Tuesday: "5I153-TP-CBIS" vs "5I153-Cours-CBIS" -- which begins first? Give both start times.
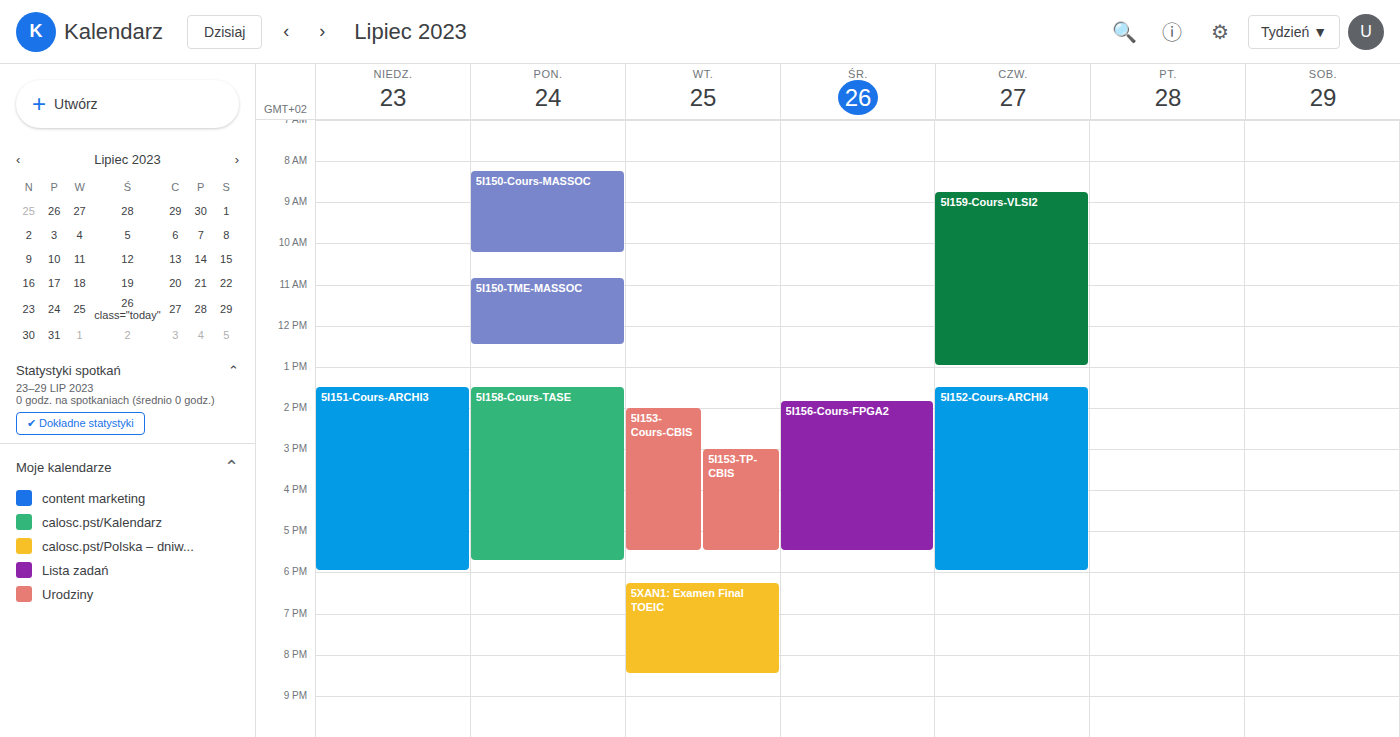
"5I153-Cours-CBIS" 2:00 PM; "5I153-TP-CBIS" 3:00 PM.